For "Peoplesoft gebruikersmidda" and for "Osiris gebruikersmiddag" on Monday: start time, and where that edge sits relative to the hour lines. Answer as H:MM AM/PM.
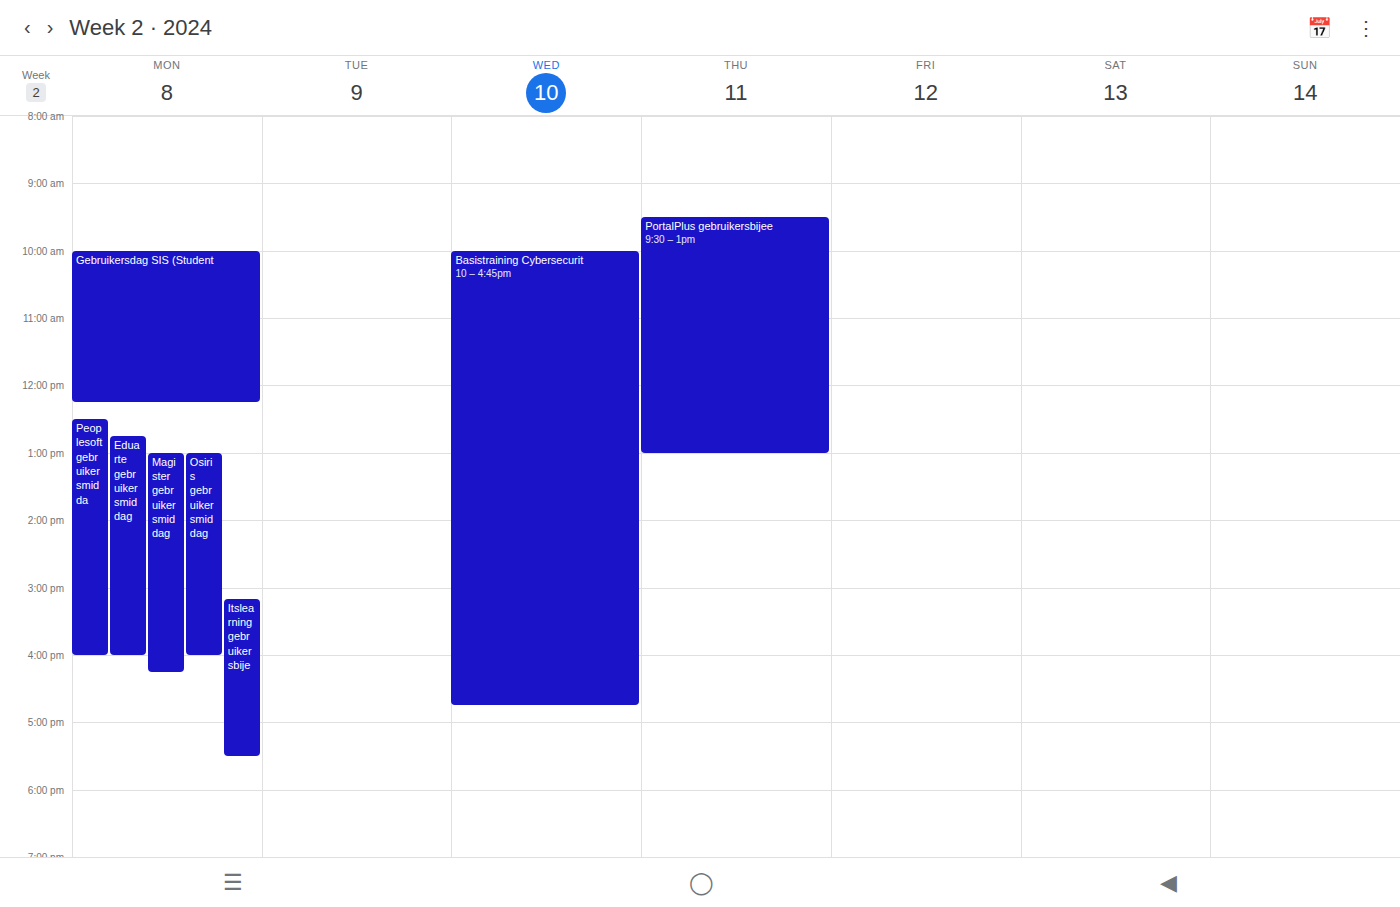
"Peoplesoft gebruikersmidda": 12:30 PM, halfway between the 12 PM and 1 PM lines. "Osiris gebruikersmiddag": 1:00 PM, exactly on the 1 PM line.